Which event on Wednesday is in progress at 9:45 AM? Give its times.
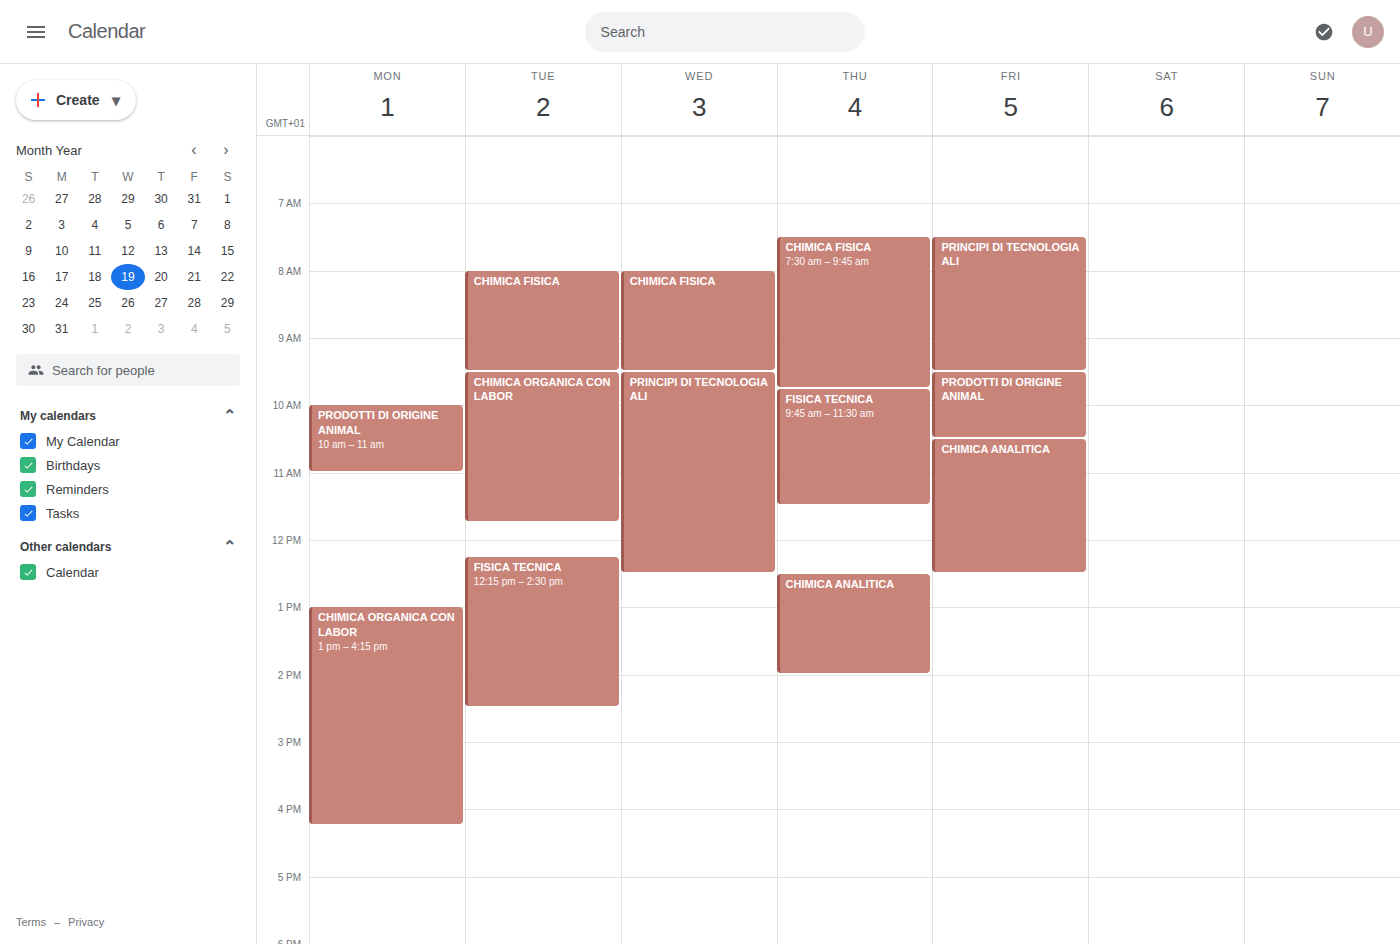
"PRINCIPI DI TECNOLOGIA ALI", 9:30 AM to 12:30 PM